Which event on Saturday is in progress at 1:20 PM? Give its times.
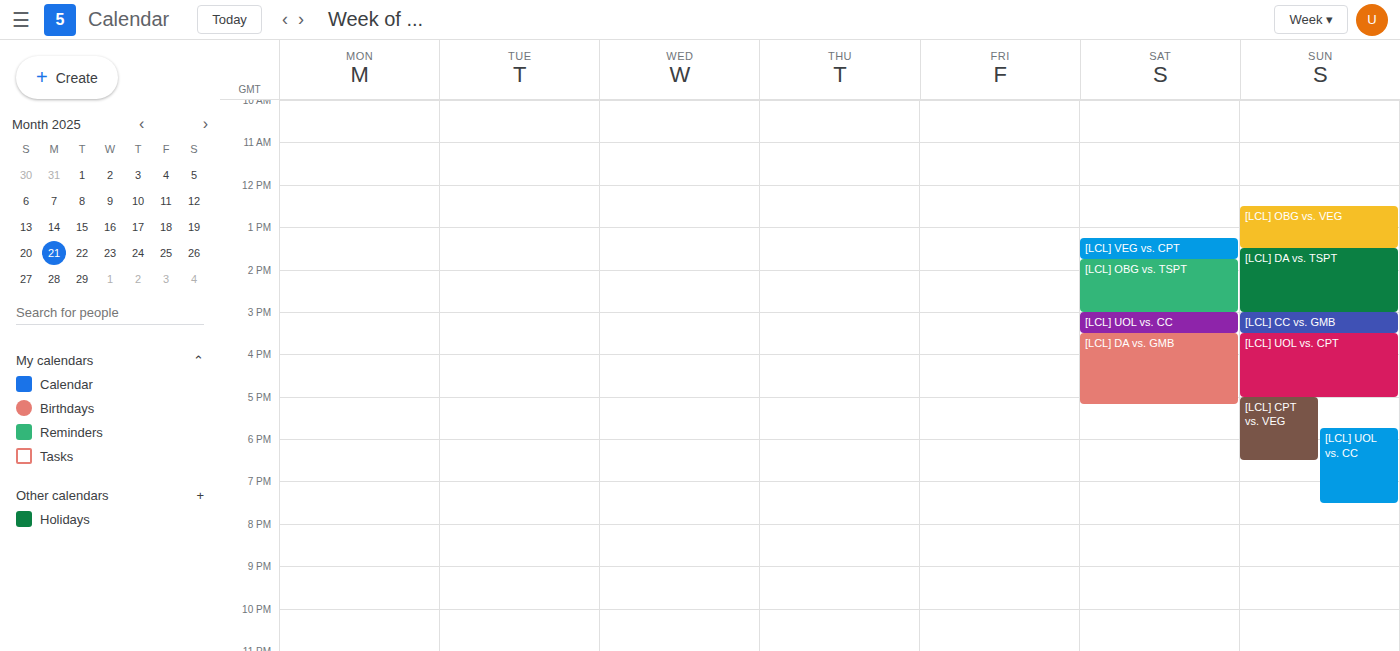
"[LCL] VEG vs. CPT", 1:15 PM to 1:45 PM